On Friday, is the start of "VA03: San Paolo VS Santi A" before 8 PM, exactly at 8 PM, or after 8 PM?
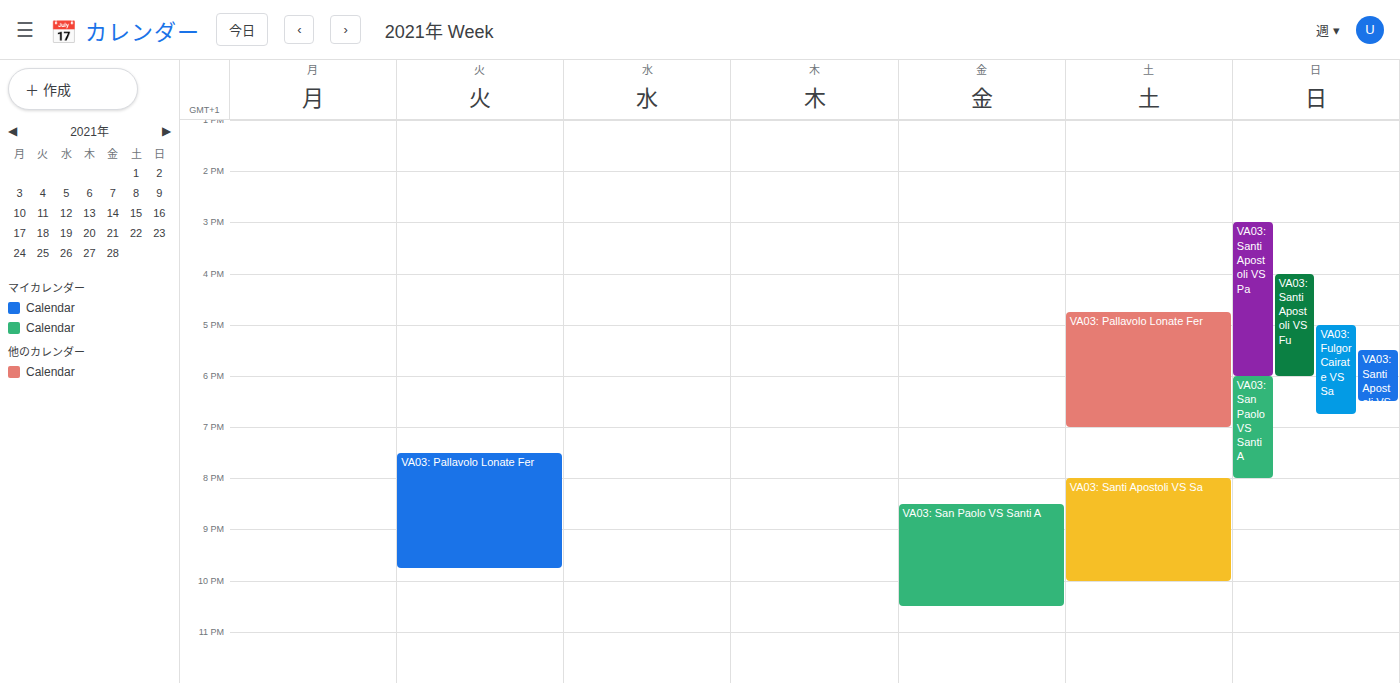
8:30 PM -- after 8 PM, 30 minutes below the 8 PM line.